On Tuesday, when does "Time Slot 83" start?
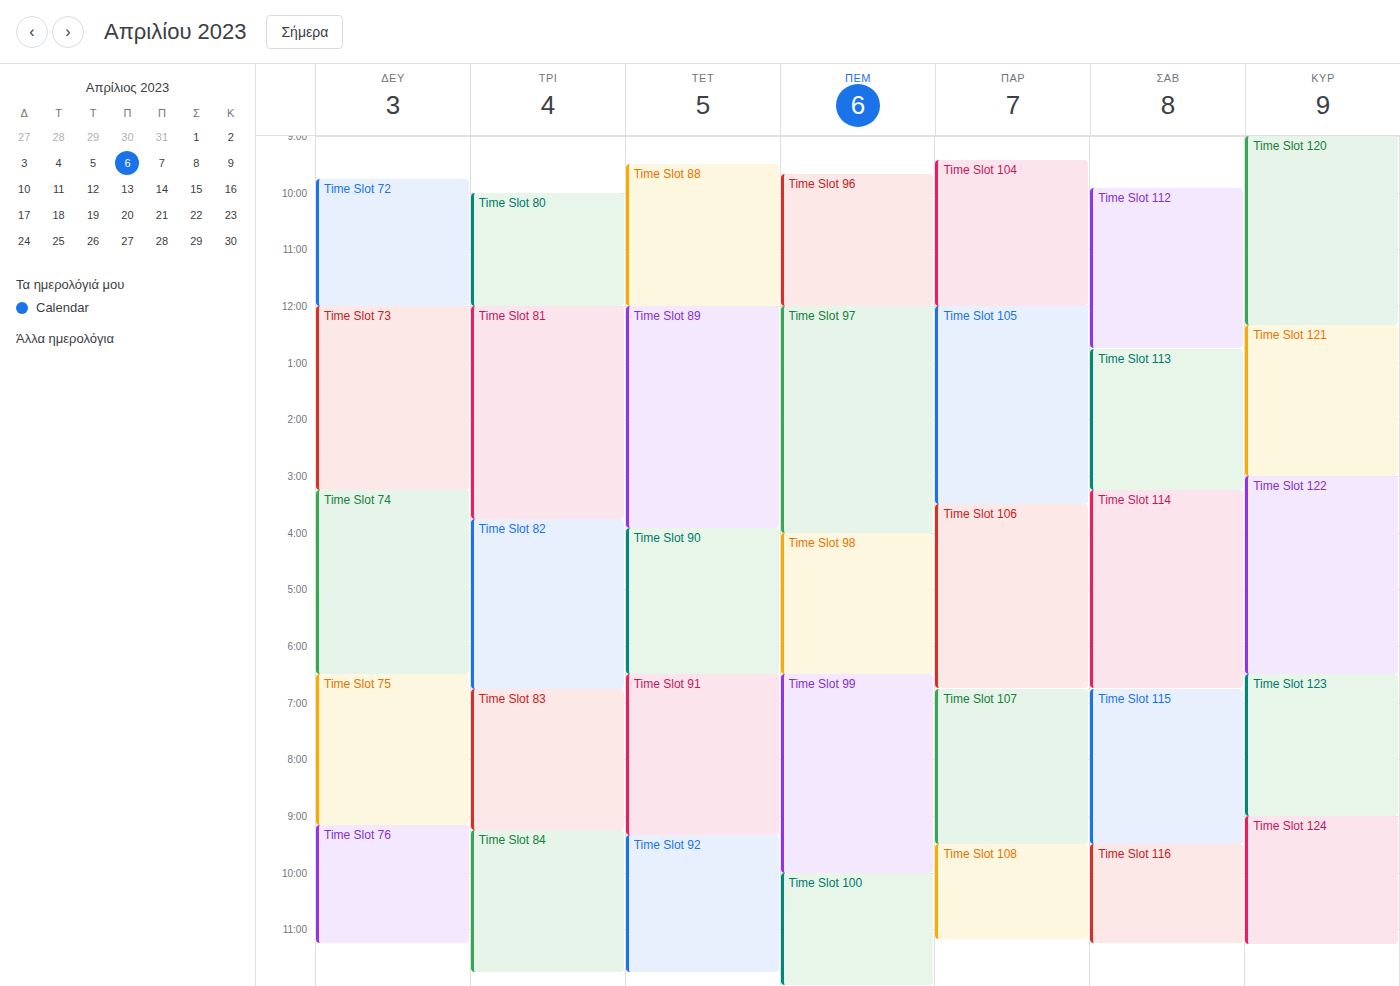
6:45 PM